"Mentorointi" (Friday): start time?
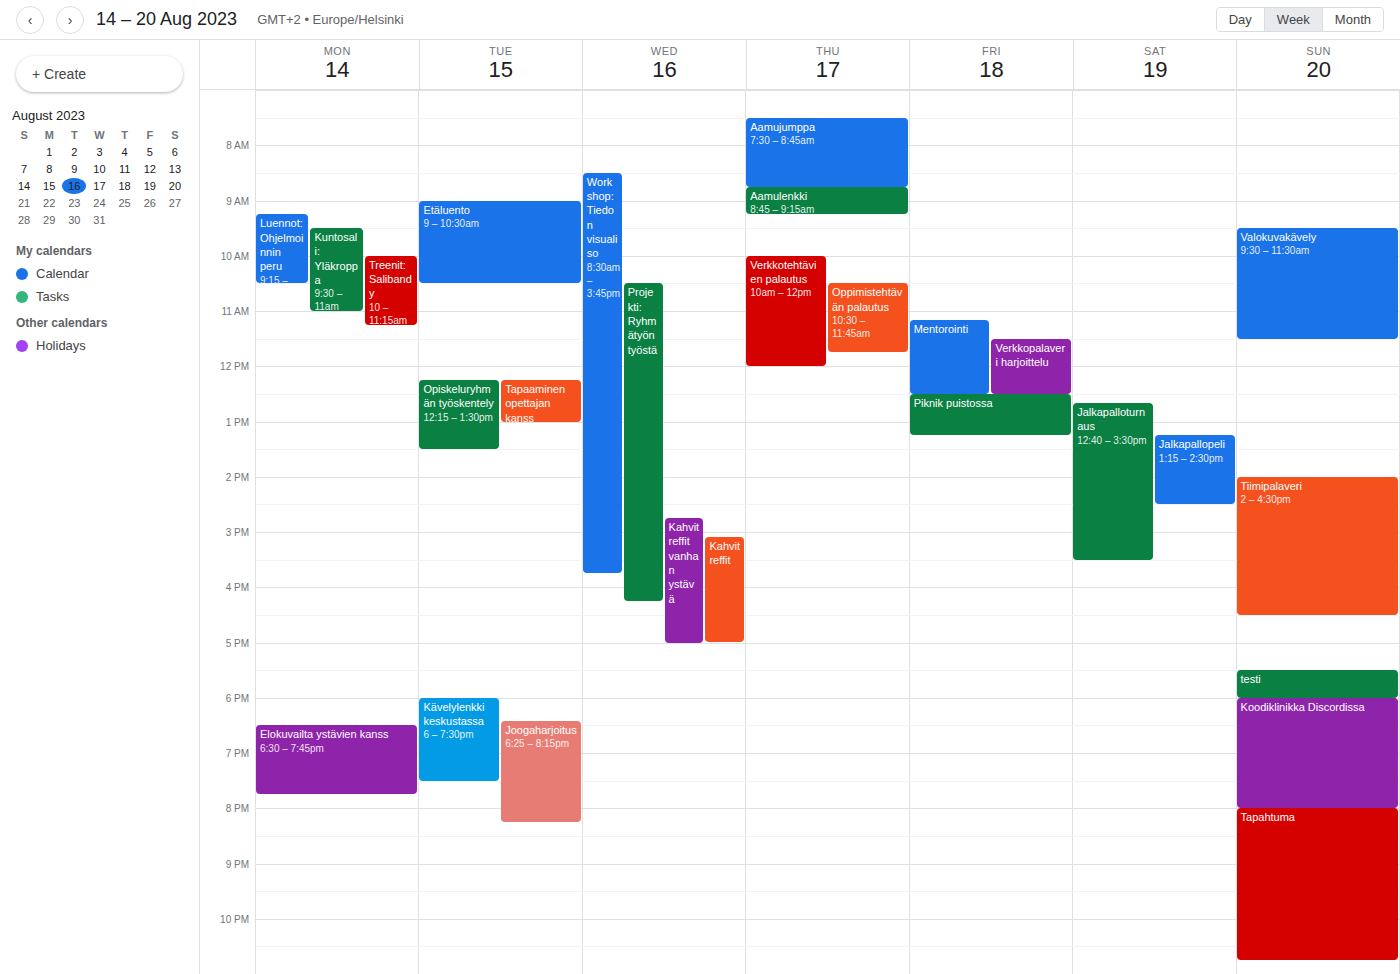
11:10 AM